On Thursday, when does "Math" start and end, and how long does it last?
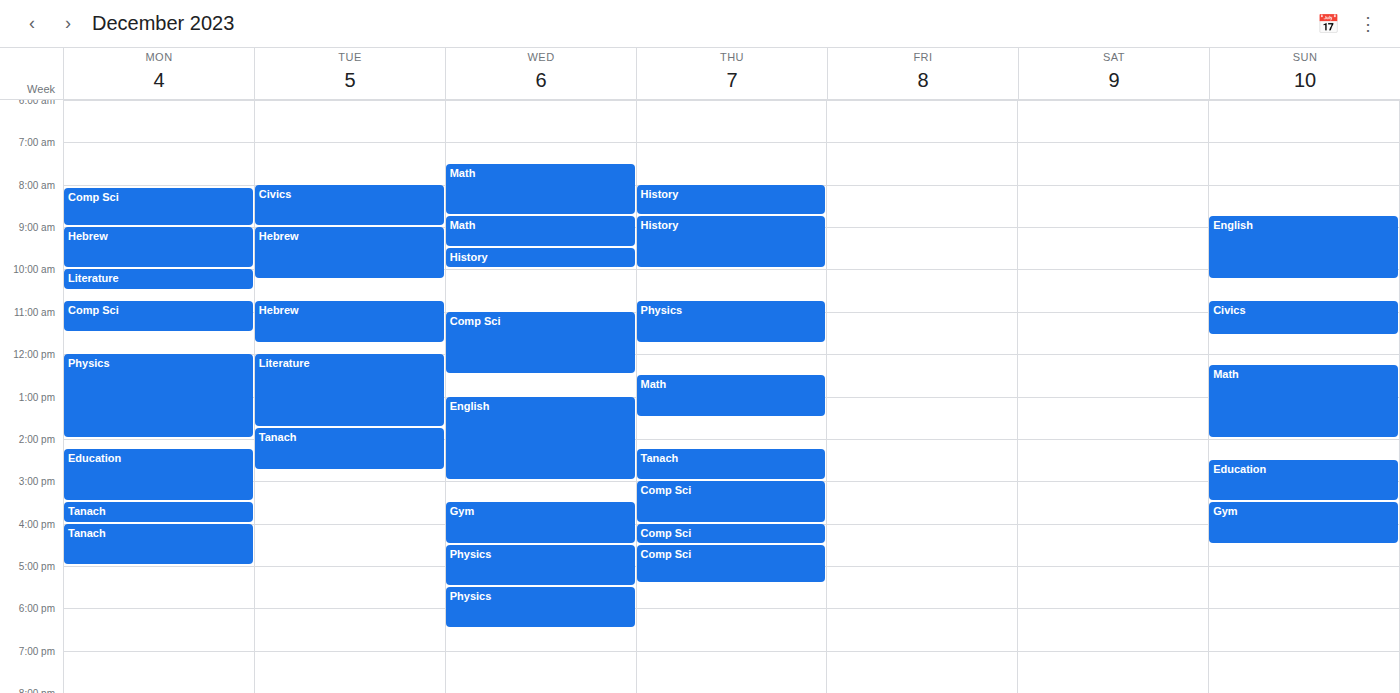
12:30 PM to 1:30 PM, 1 hour